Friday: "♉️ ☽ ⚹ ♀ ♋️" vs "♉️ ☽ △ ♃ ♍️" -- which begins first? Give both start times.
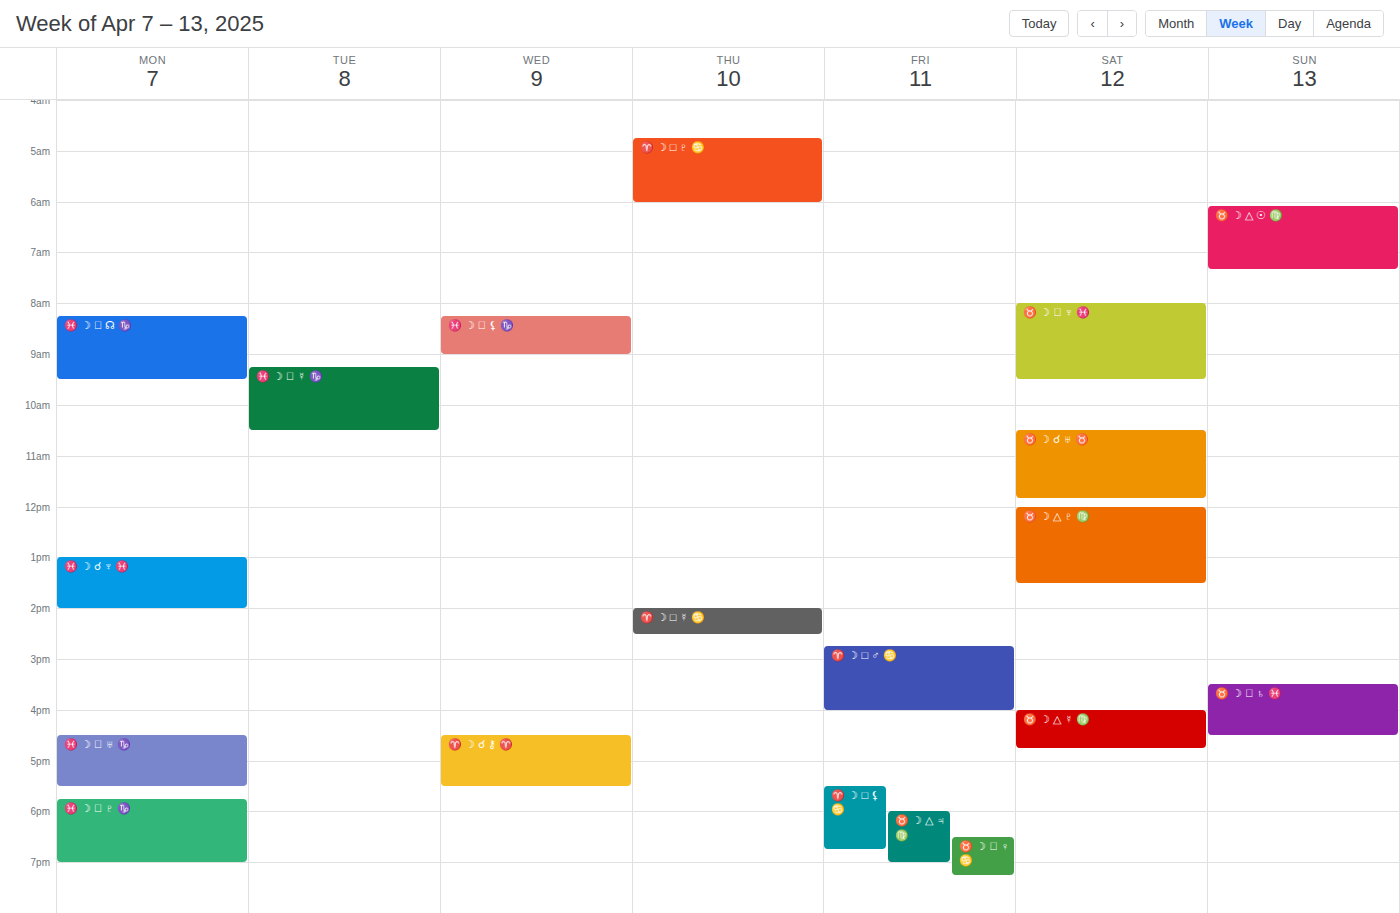
"♉️ ☽ △ ♃ ♍️" 6:00 PM; "♉️ ☽ ⚹ ♀ ♋️" 6:30 PM.